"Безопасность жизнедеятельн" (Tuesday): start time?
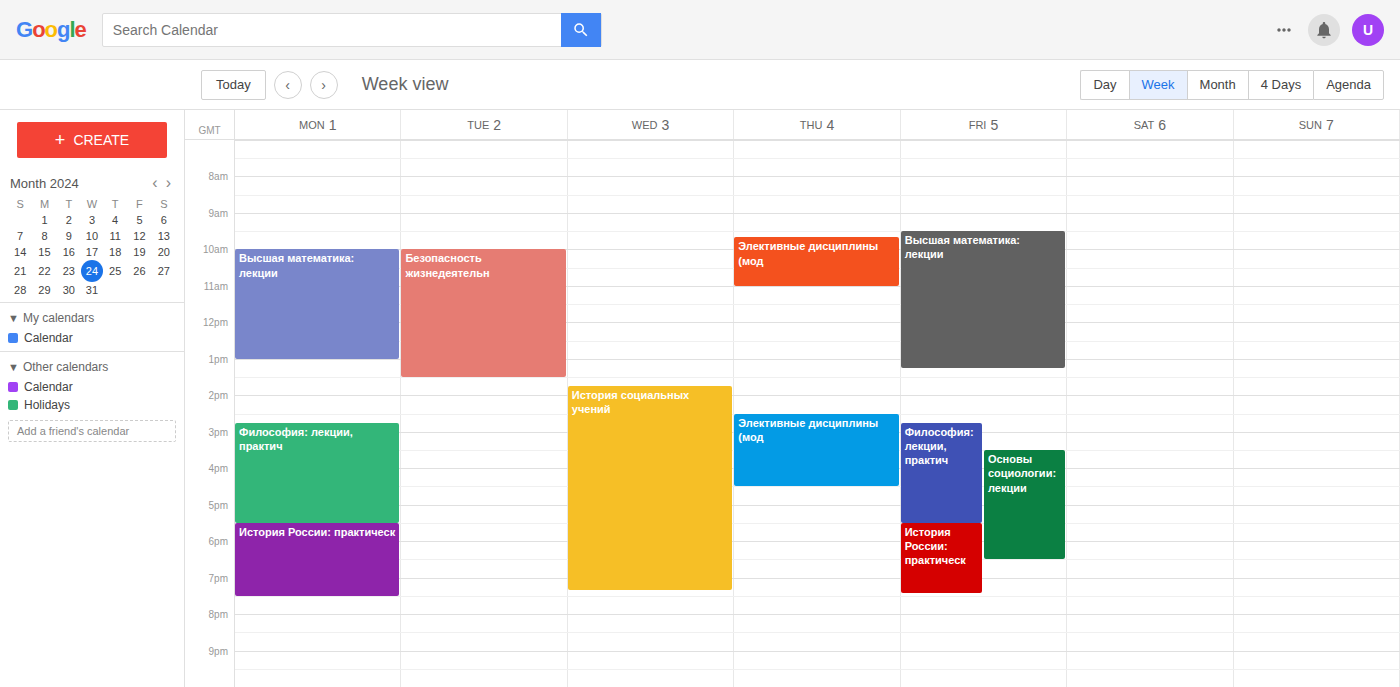
10:00 AM